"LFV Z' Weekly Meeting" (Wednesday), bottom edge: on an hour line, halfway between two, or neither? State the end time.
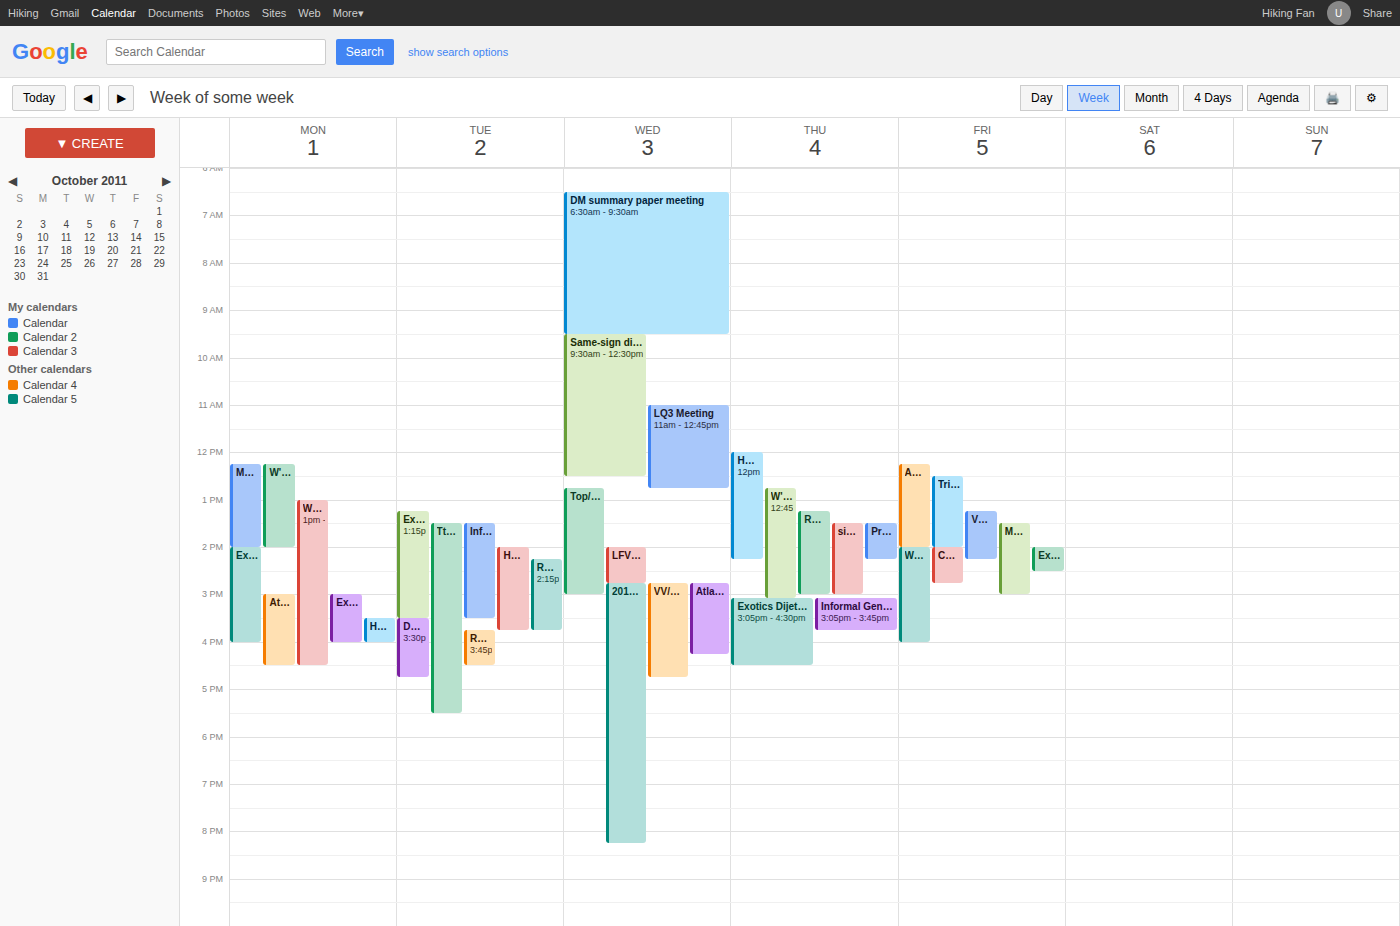
14:45 -- neither: three quarters of the way from the 14:00 line to the 15:00 line.